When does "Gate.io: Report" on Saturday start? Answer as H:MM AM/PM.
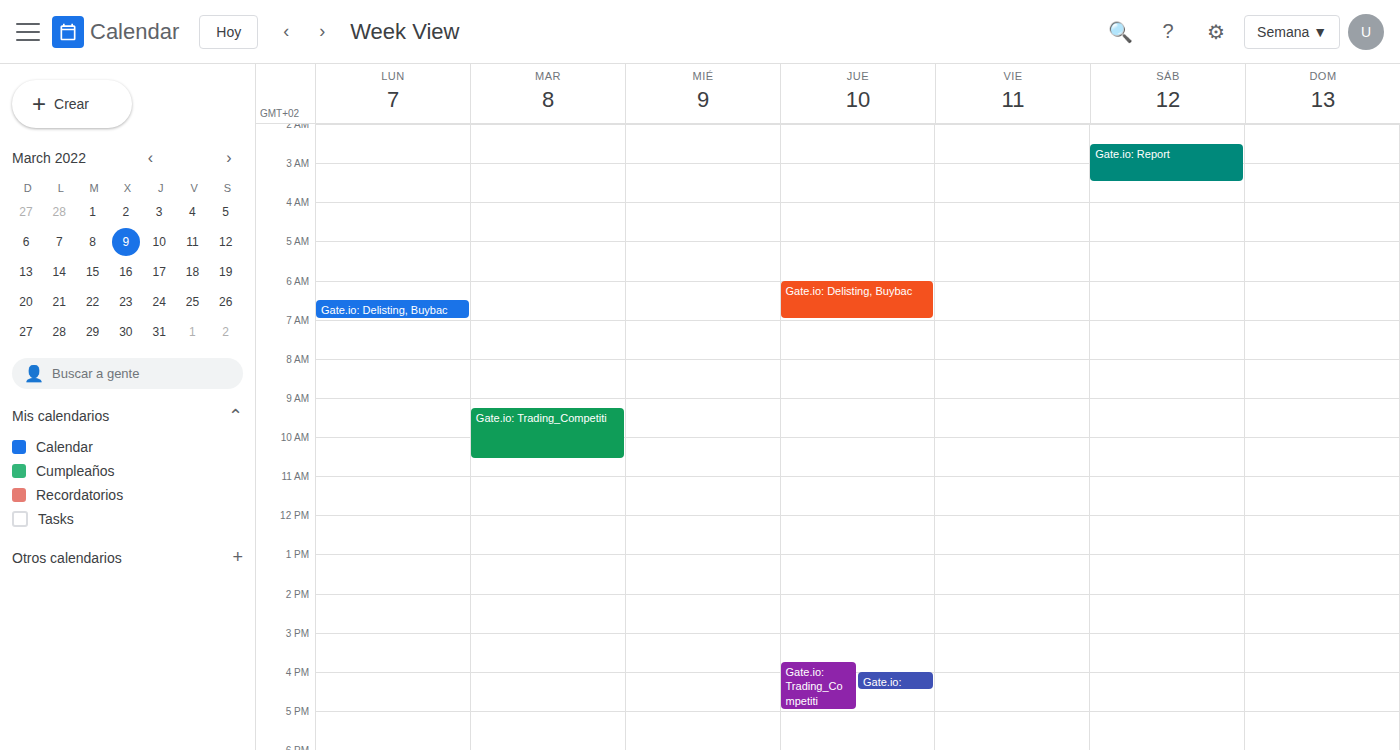
2:30 AM